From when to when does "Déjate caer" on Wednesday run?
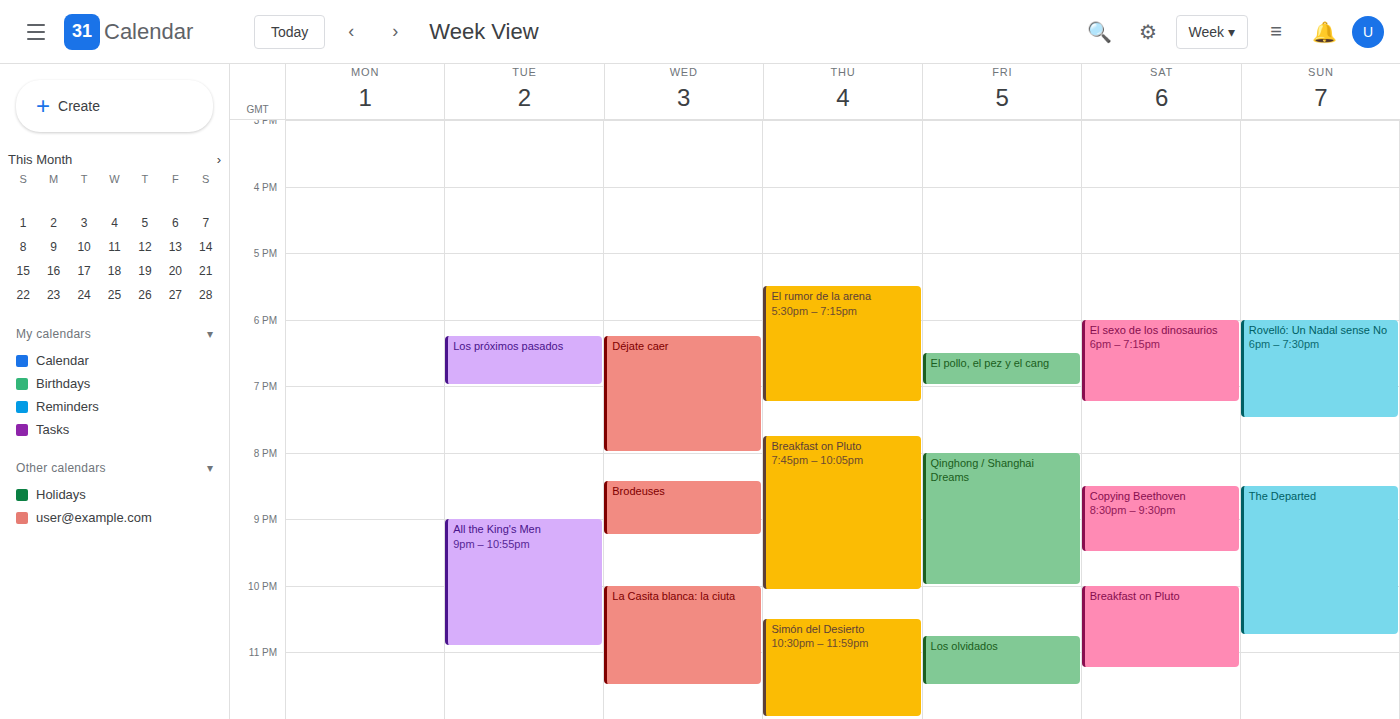
6:15 PM to 8:00 PM